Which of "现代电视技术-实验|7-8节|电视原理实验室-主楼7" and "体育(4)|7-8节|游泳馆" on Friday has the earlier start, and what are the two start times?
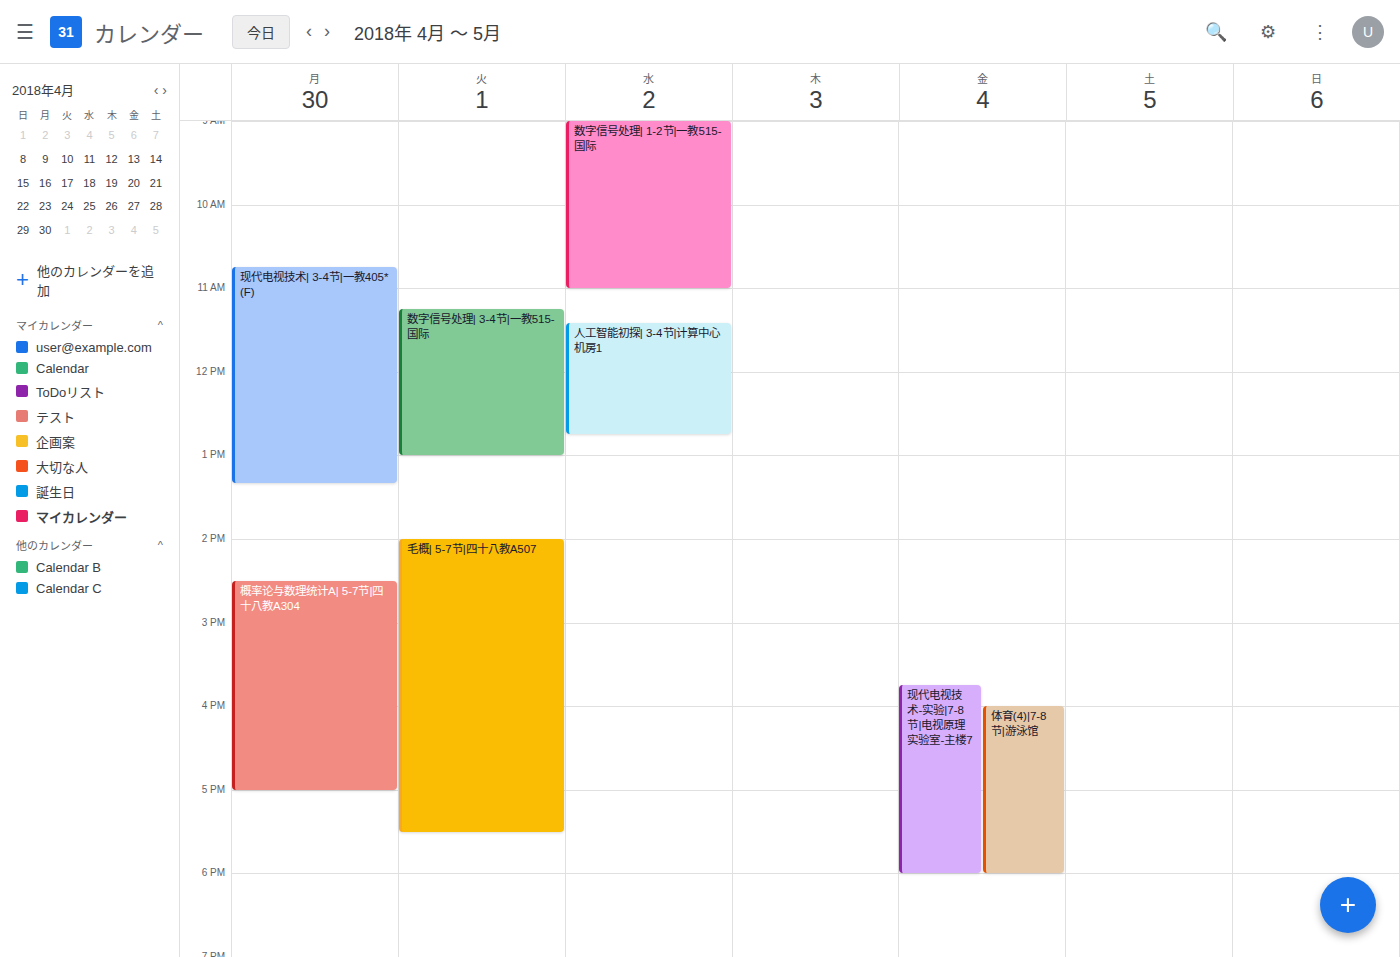
"现代电视技术-实验|7-8节|电视原理实验室-主楼7" 3:45 PM; "体育(4)|7-8节|游泳馆" 4:00 PM.